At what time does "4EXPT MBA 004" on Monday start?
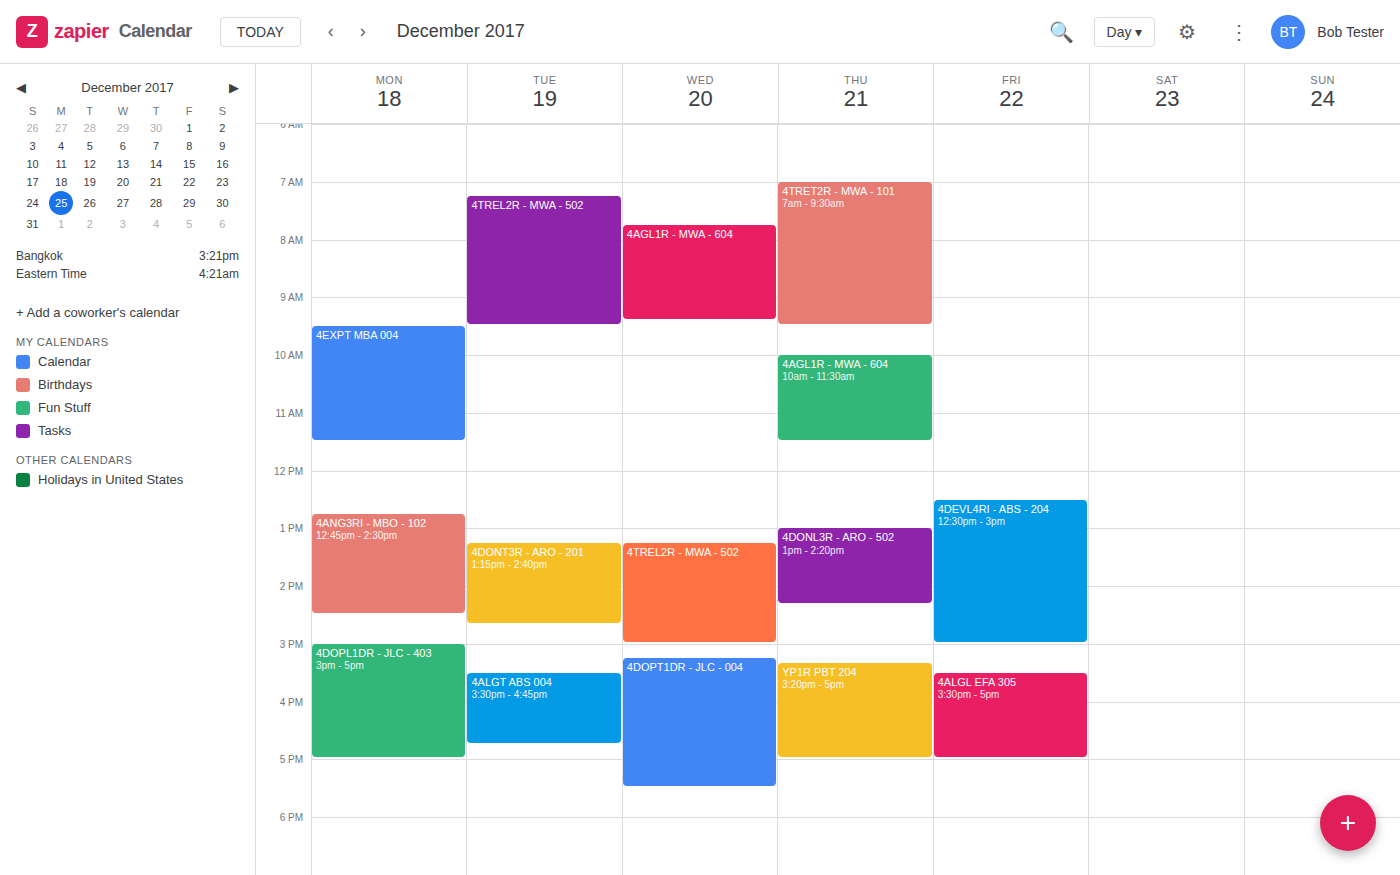
9:30 AM